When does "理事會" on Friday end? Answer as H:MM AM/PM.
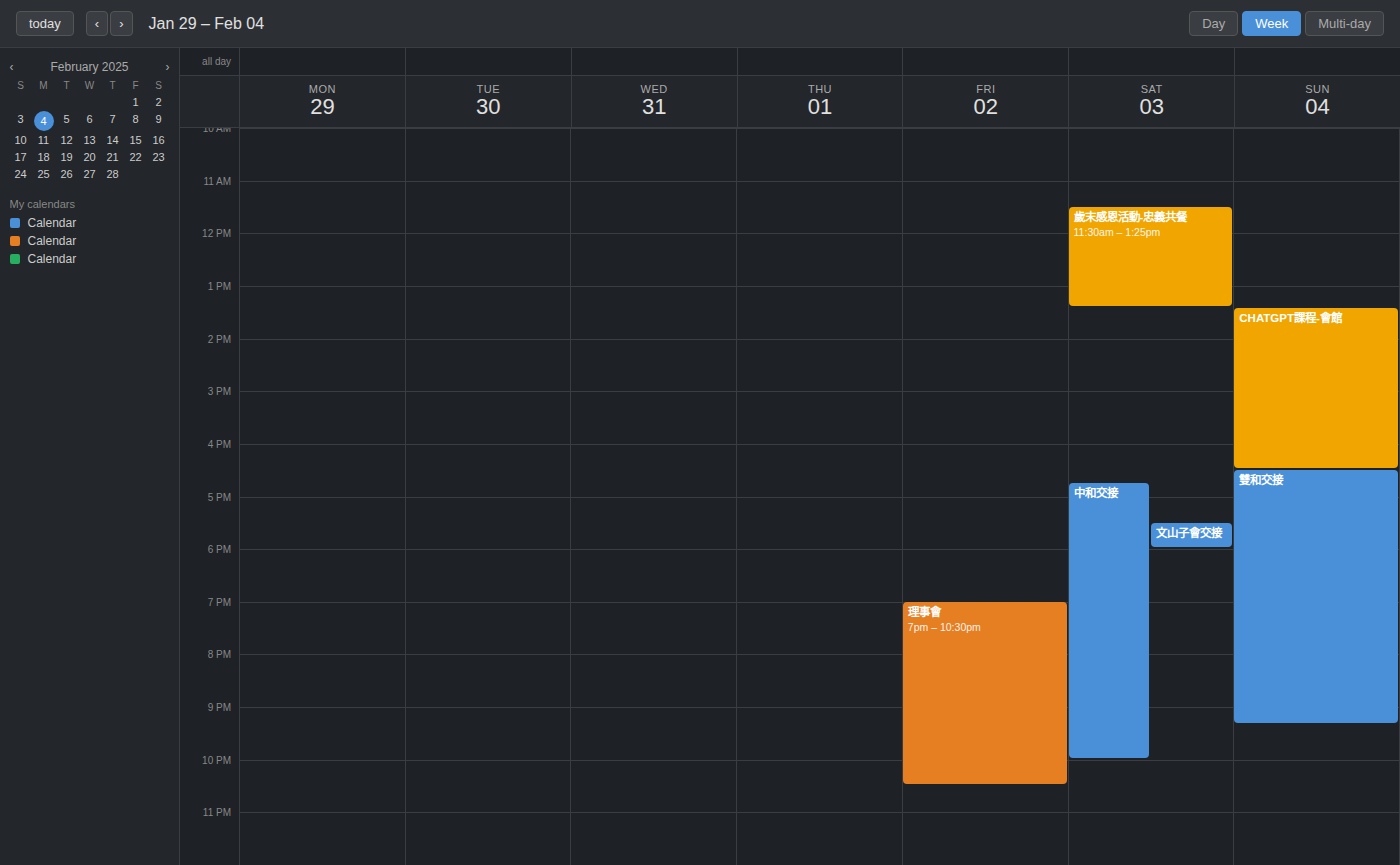
10:30 PM